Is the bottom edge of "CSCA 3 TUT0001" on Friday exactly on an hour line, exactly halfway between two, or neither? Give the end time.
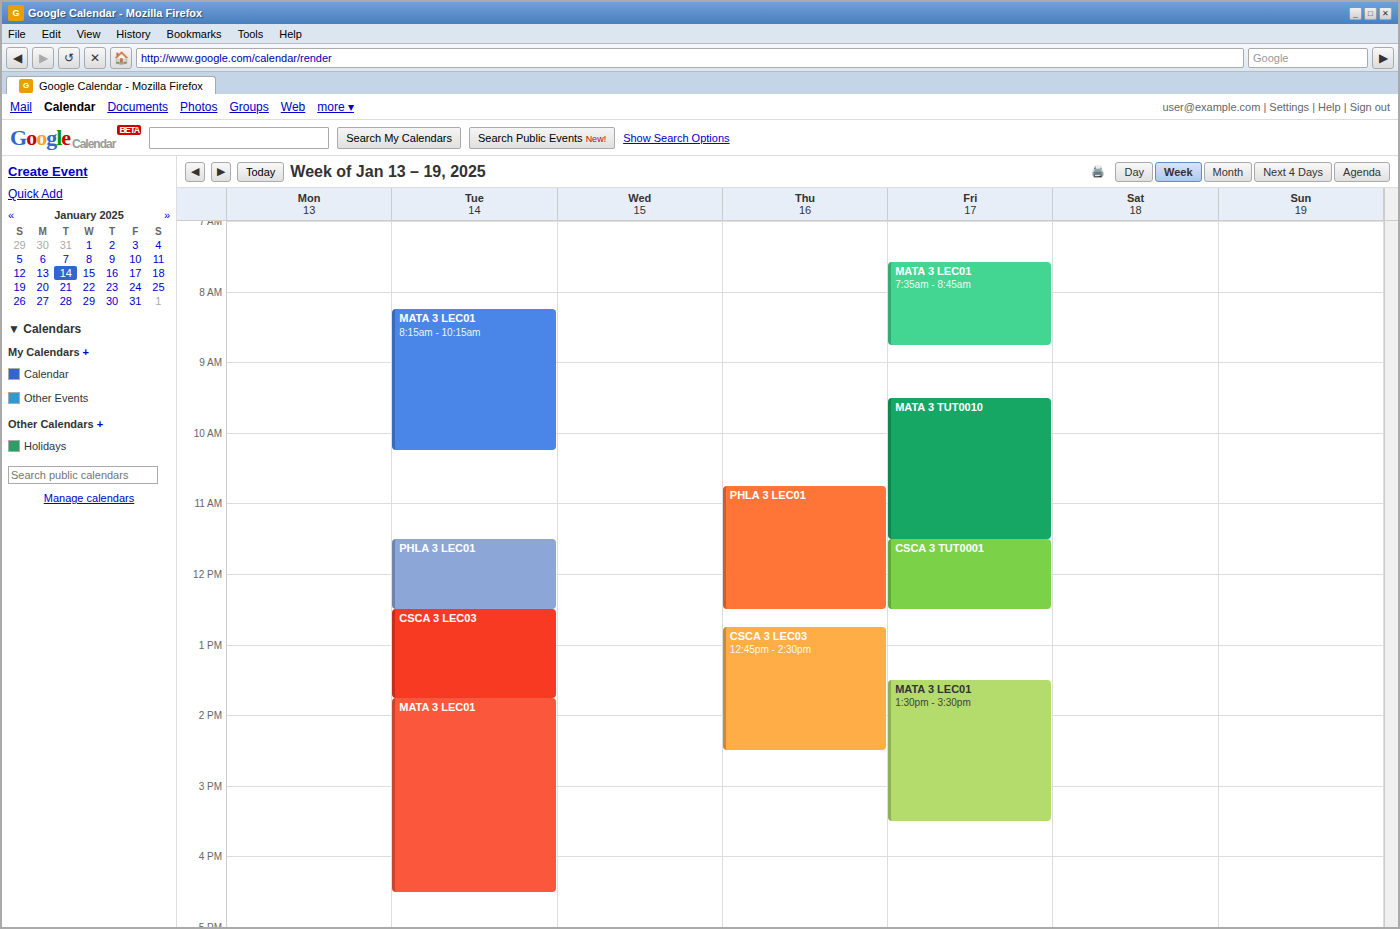
12:30 PM -- halfway between the 12 PM and 1 PM lines.